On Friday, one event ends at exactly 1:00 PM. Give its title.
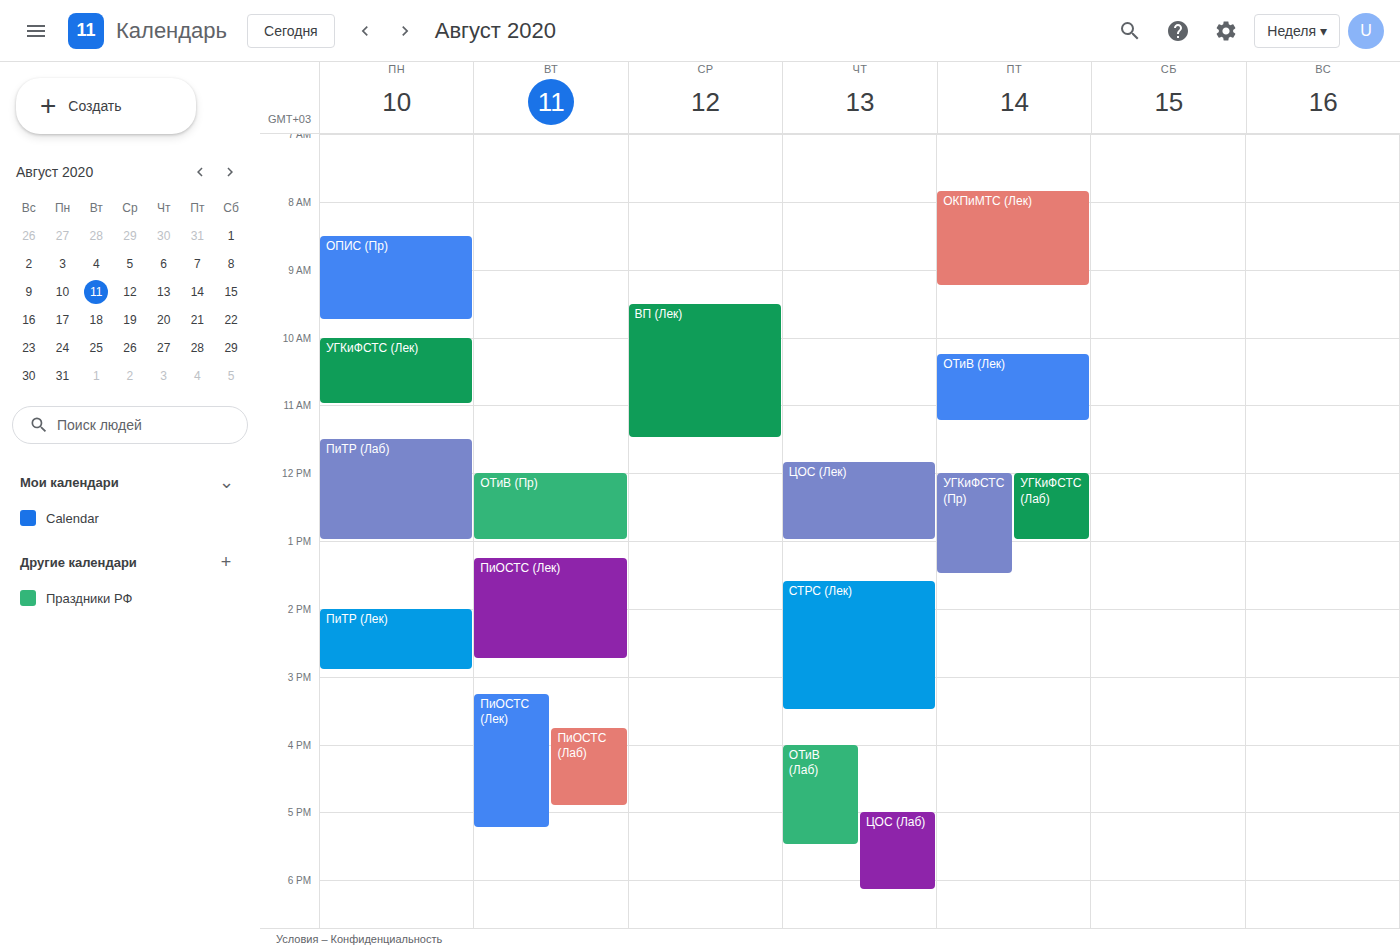
"УГКиФСТС (Лаб)"